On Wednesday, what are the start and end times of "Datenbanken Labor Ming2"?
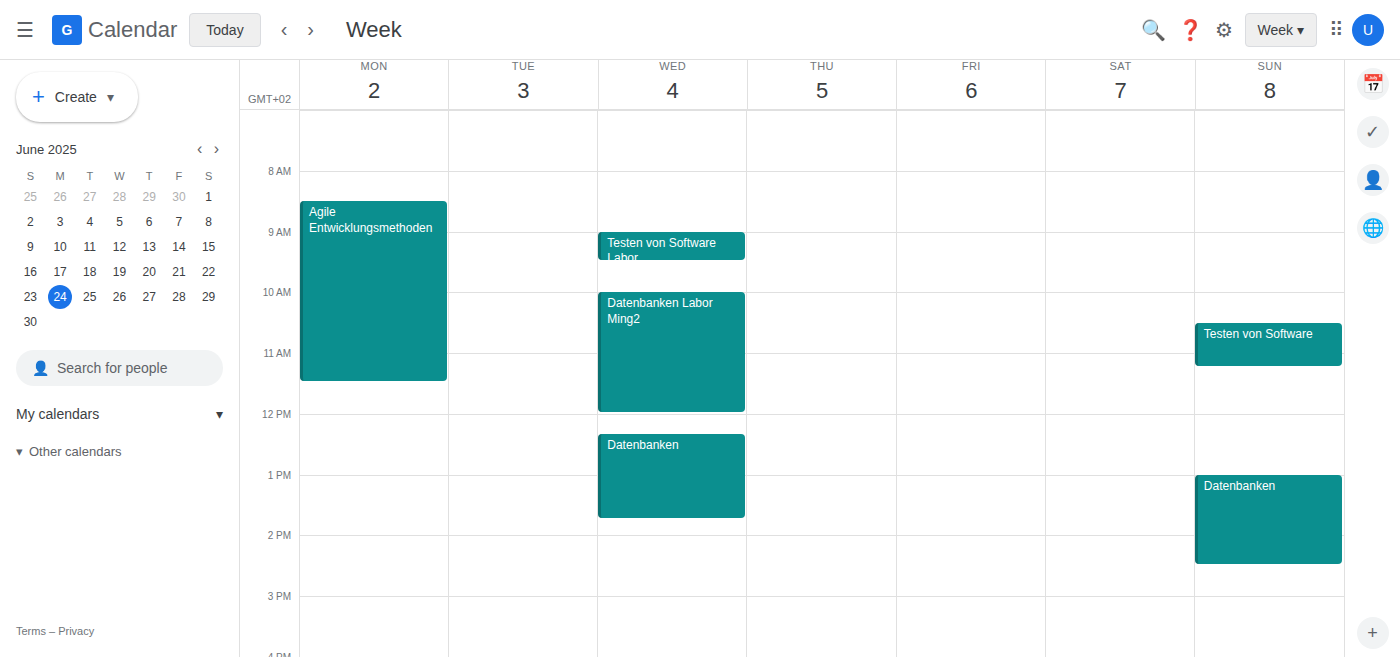
10:00 AM to 12:00 PM